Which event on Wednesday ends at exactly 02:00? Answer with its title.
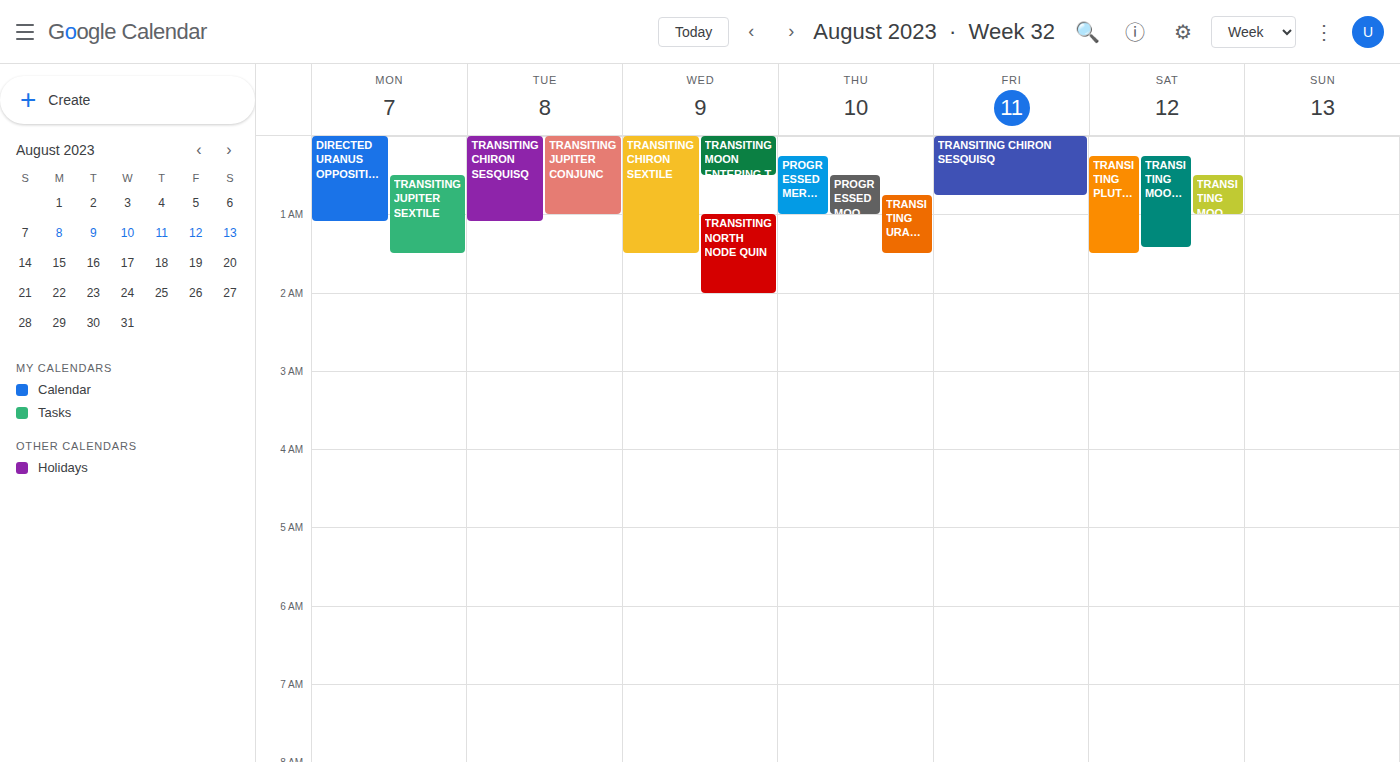
"TRANSITING NORTH NODE QUIN"